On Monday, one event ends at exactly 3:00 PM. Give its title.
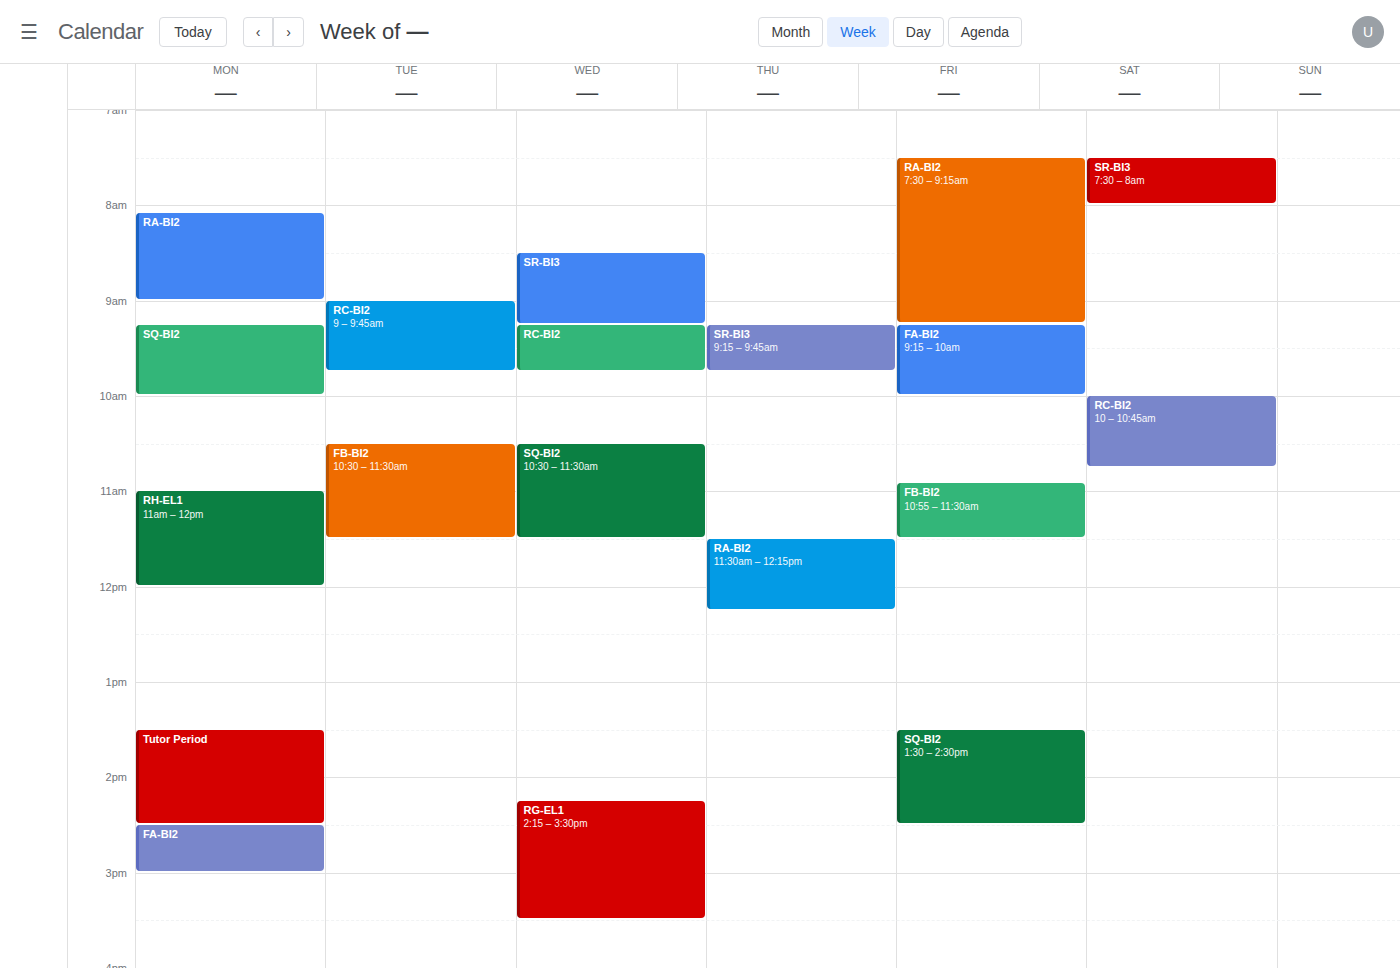
"FA-BI2"